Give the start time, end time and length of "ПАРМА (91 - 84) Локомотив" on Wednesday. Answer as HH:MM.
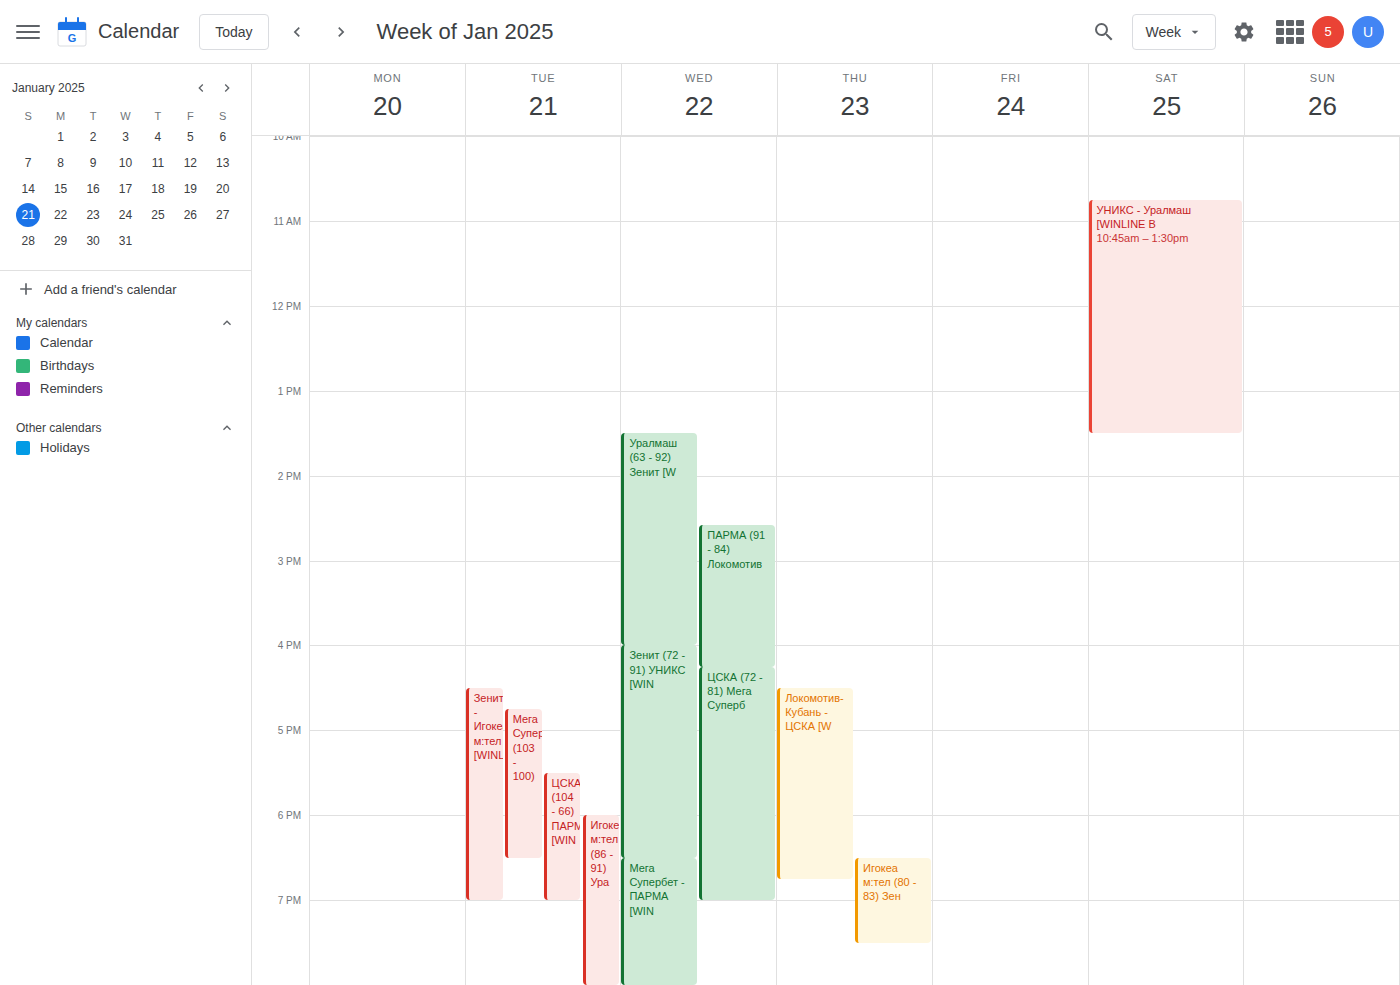
14:35 to 16:15, 1 hour 40 minutes